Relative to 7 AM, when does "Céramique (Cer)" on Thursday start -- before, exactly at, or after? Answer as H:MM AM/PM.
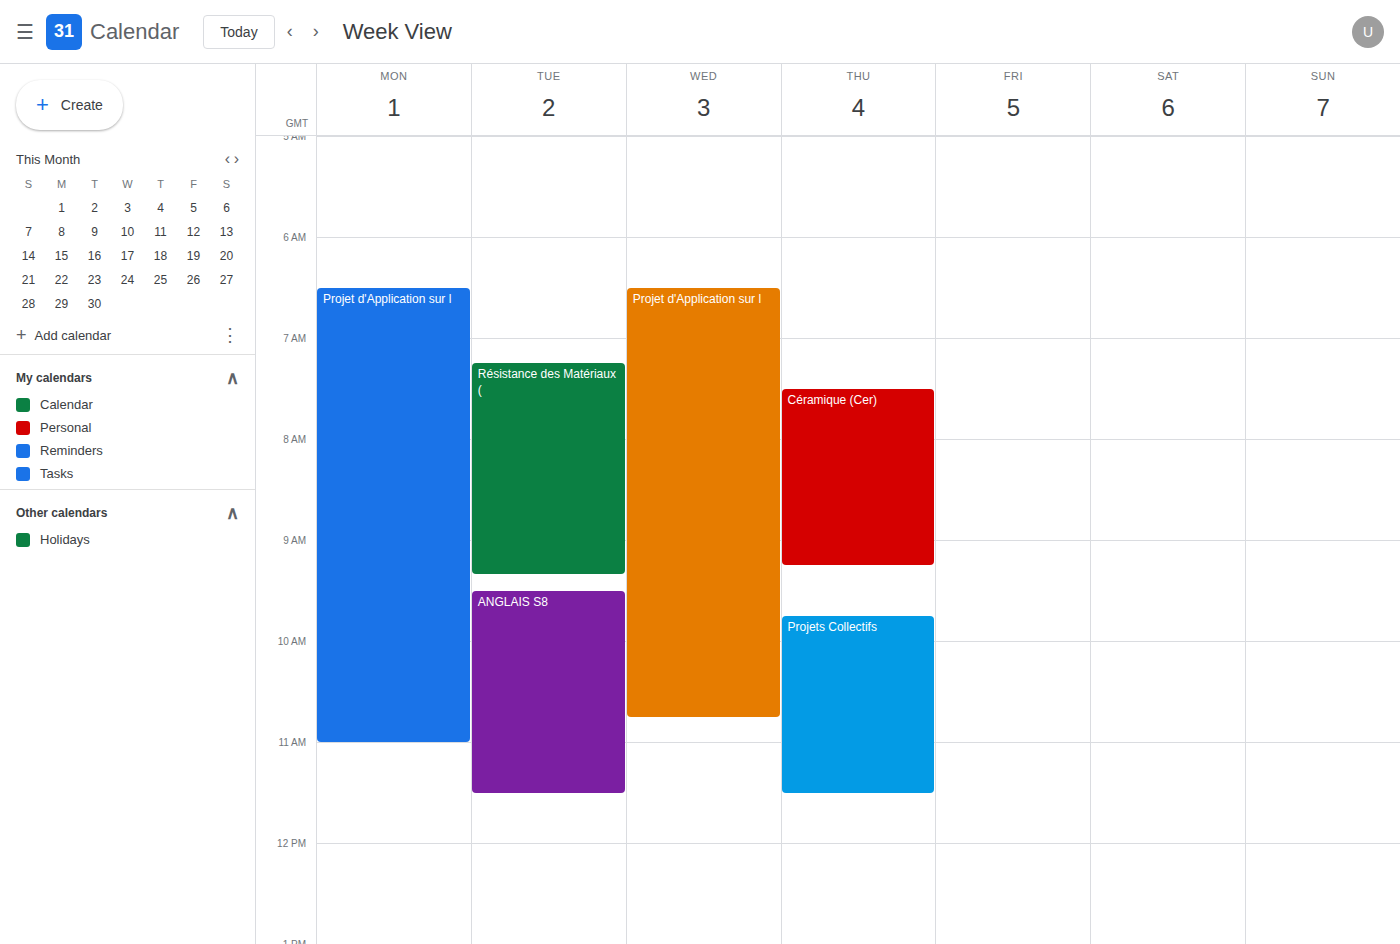
7:30 AM -- after 7 AM, 30 minutes below the 7 AM line.